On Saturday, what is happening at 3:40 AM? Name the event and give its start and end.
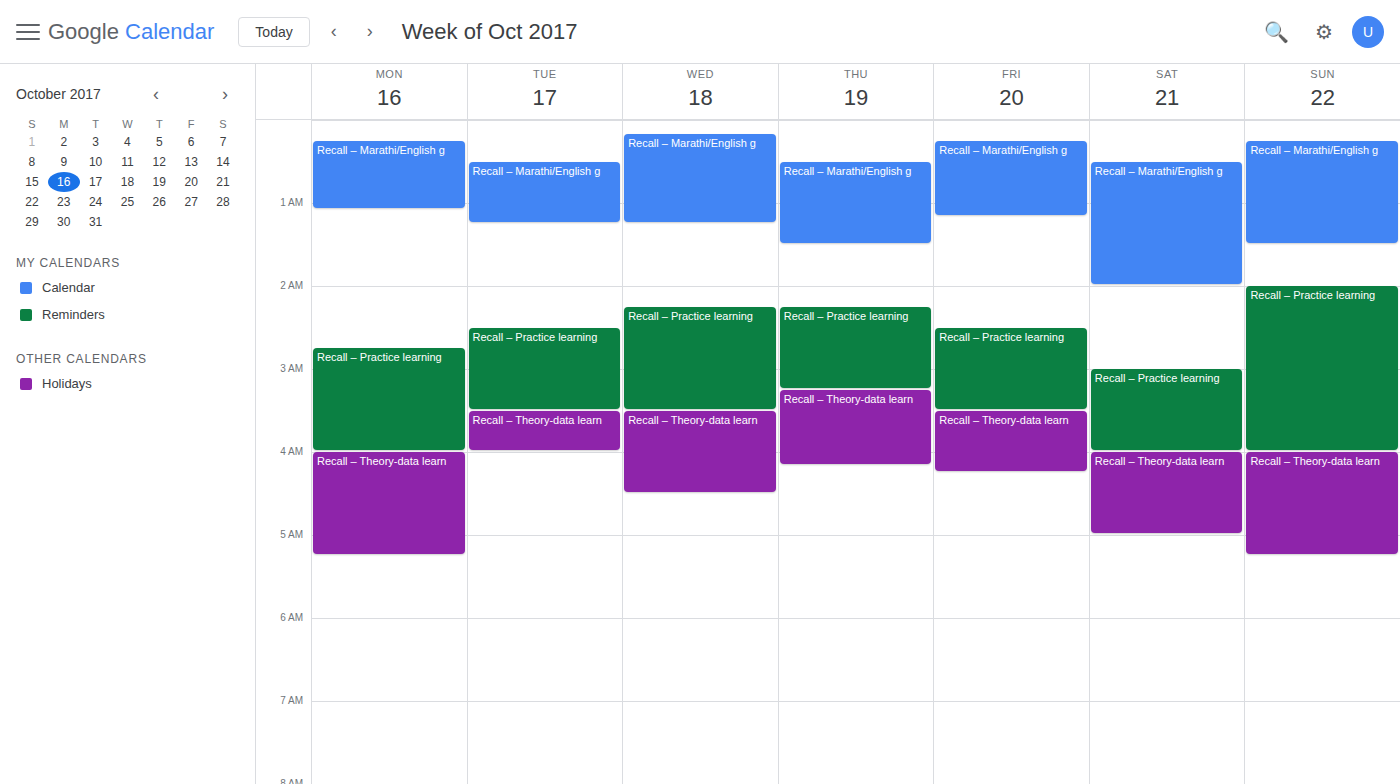
"Recall – Practice learning", 3:00 AM to 4:00 AM